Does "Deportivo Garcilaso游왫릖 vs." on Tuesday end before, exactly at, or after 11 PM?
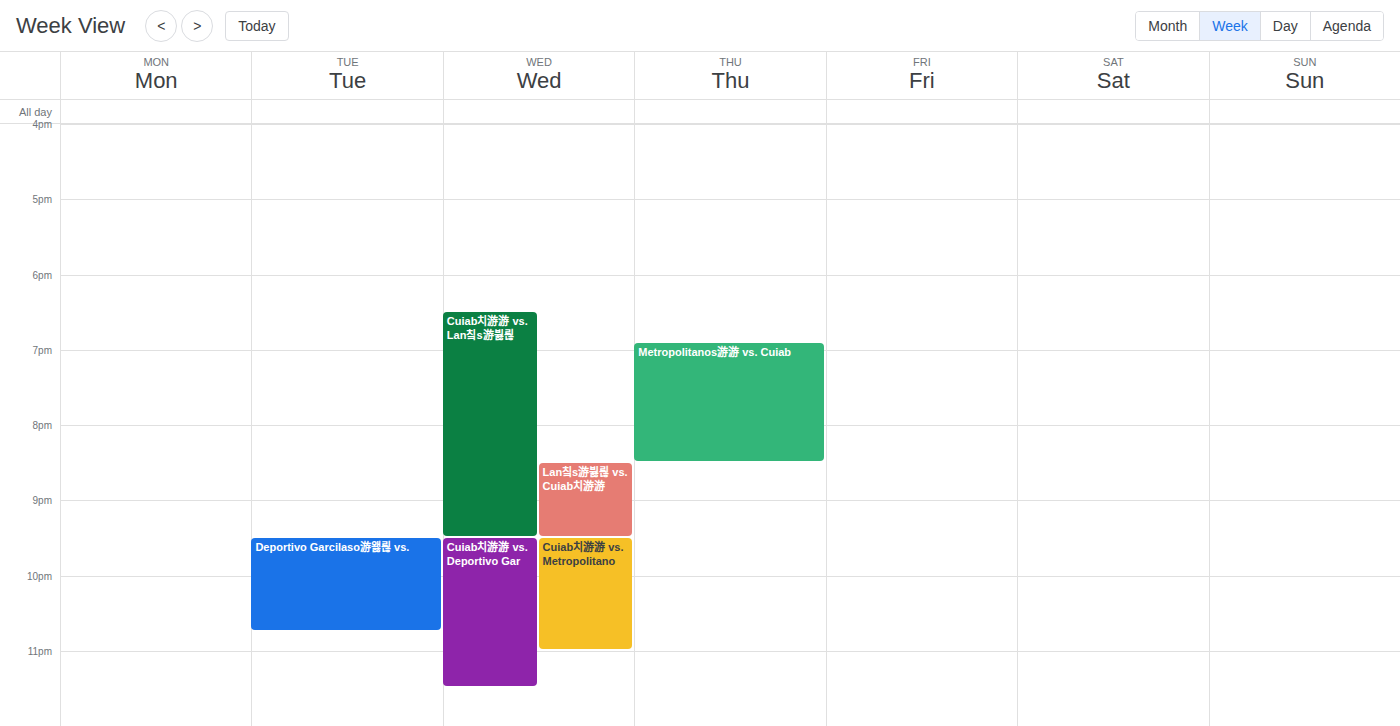
10:45 PM -- before 11 PM, 15 minutes above the 11 PM line.